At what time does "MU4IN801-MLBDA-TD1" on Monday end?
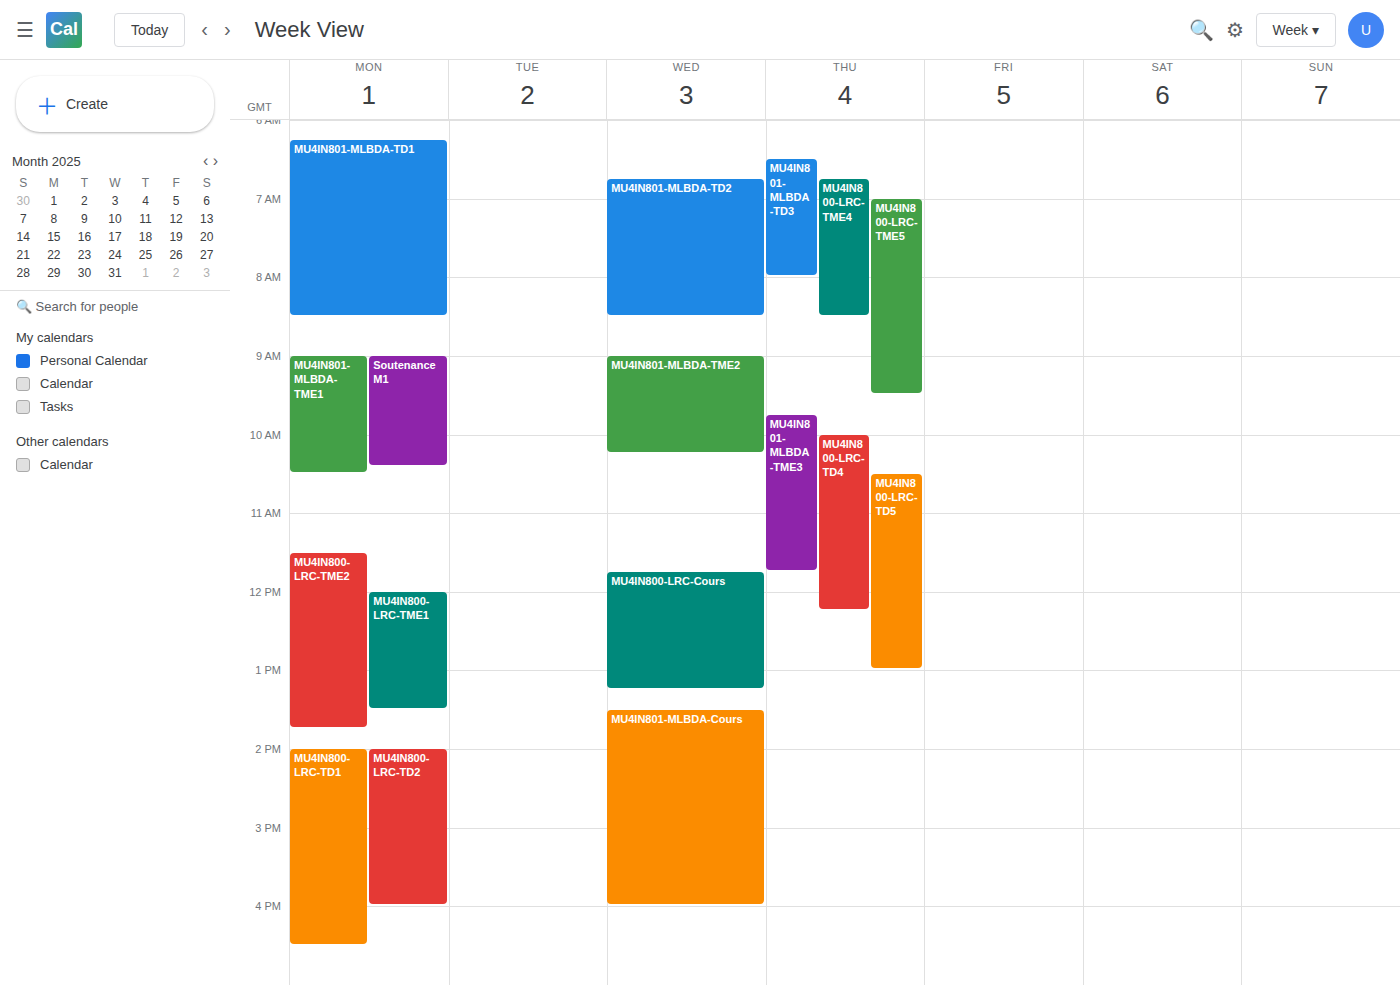
8:30 AM